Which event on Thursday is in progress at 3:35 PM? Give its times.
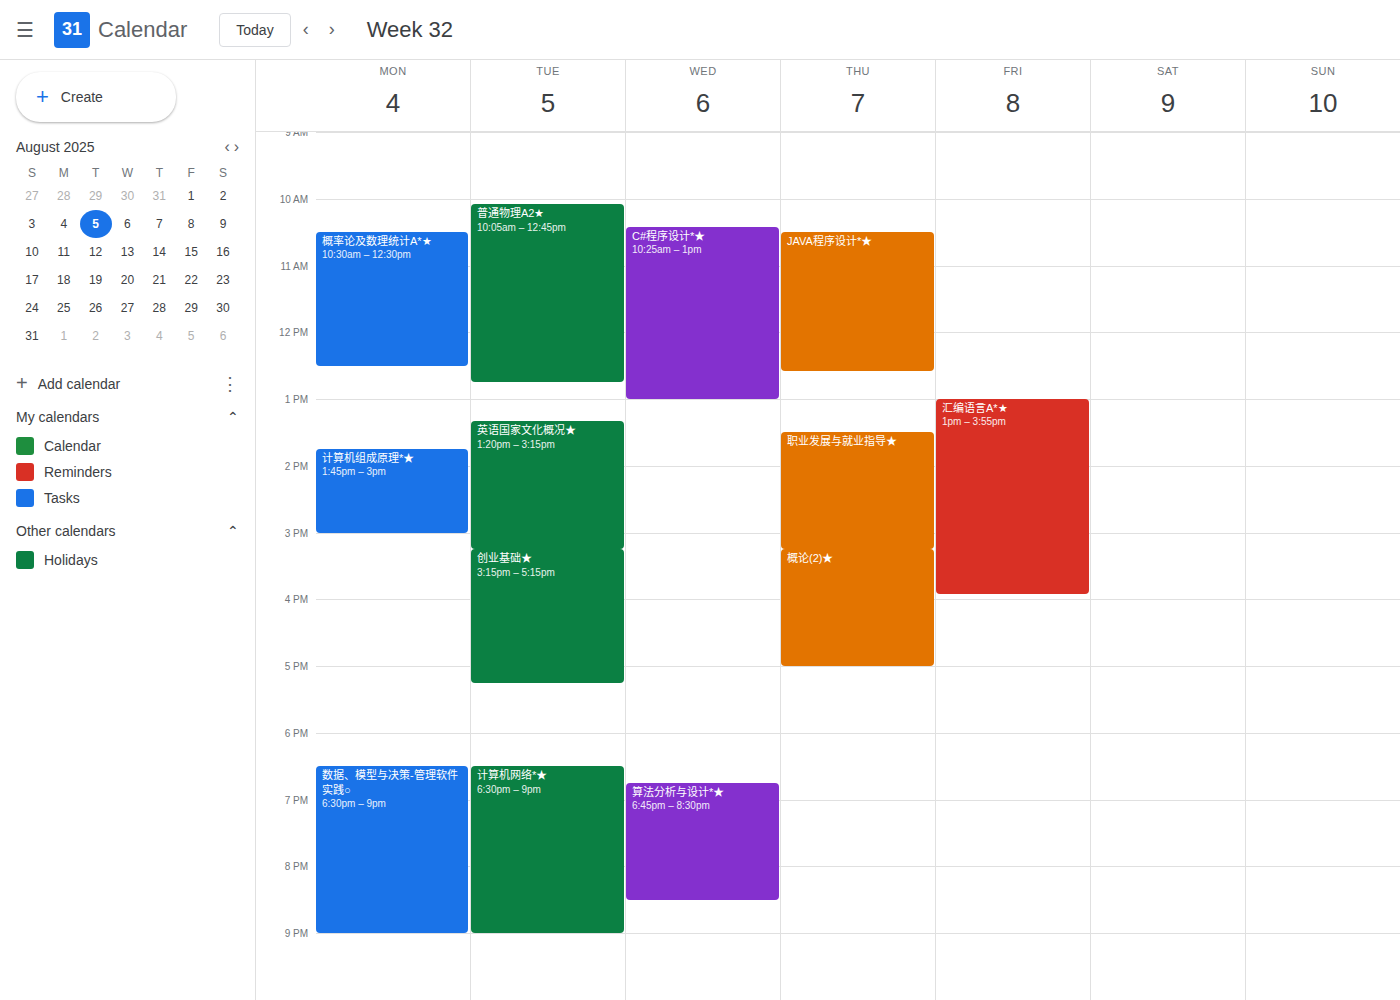
"概论(2)★", 3:15 PM to 5:00 PM